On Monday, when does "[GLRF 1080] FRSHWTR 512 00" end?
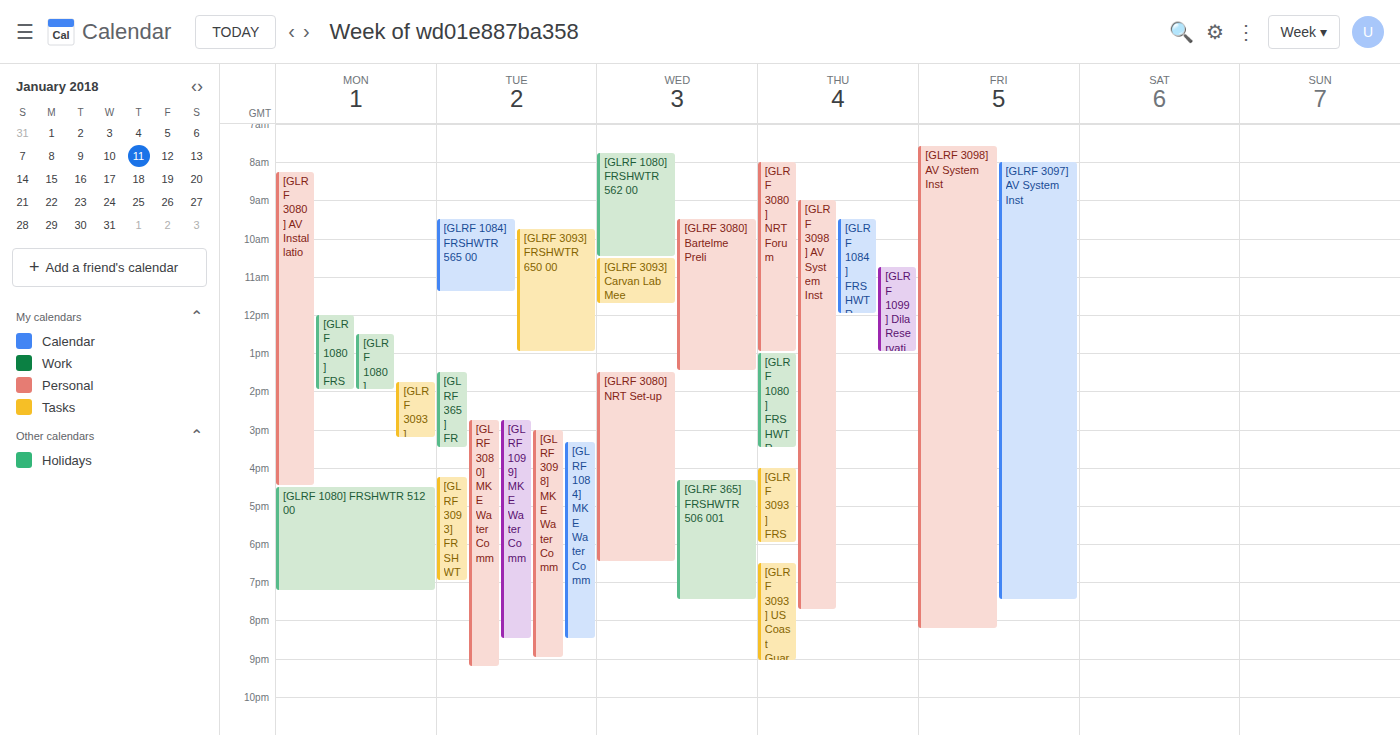
7:15 PM